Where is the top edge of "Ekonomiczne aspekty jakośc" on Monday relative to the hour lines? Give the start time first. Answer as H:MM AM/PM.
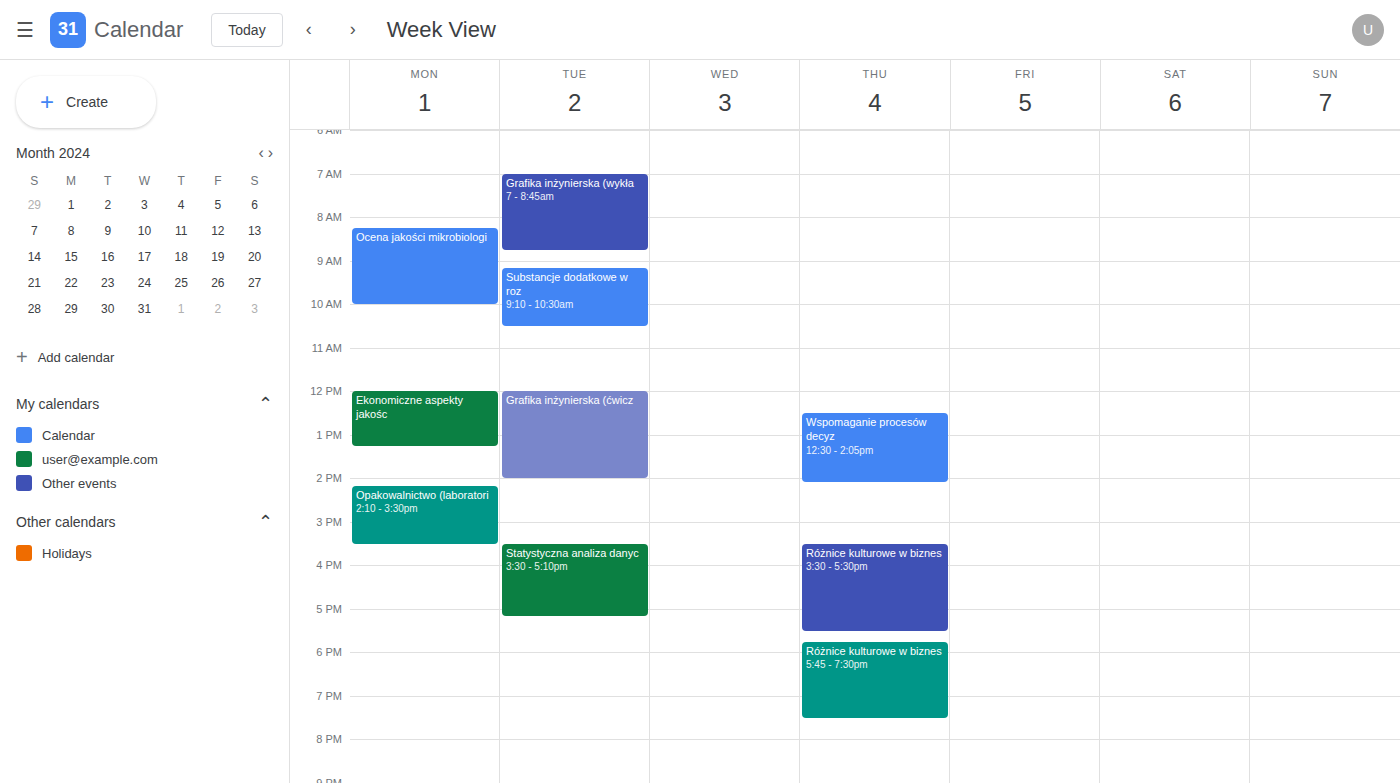
12:00 PM -- exactly on the 12 PM line.